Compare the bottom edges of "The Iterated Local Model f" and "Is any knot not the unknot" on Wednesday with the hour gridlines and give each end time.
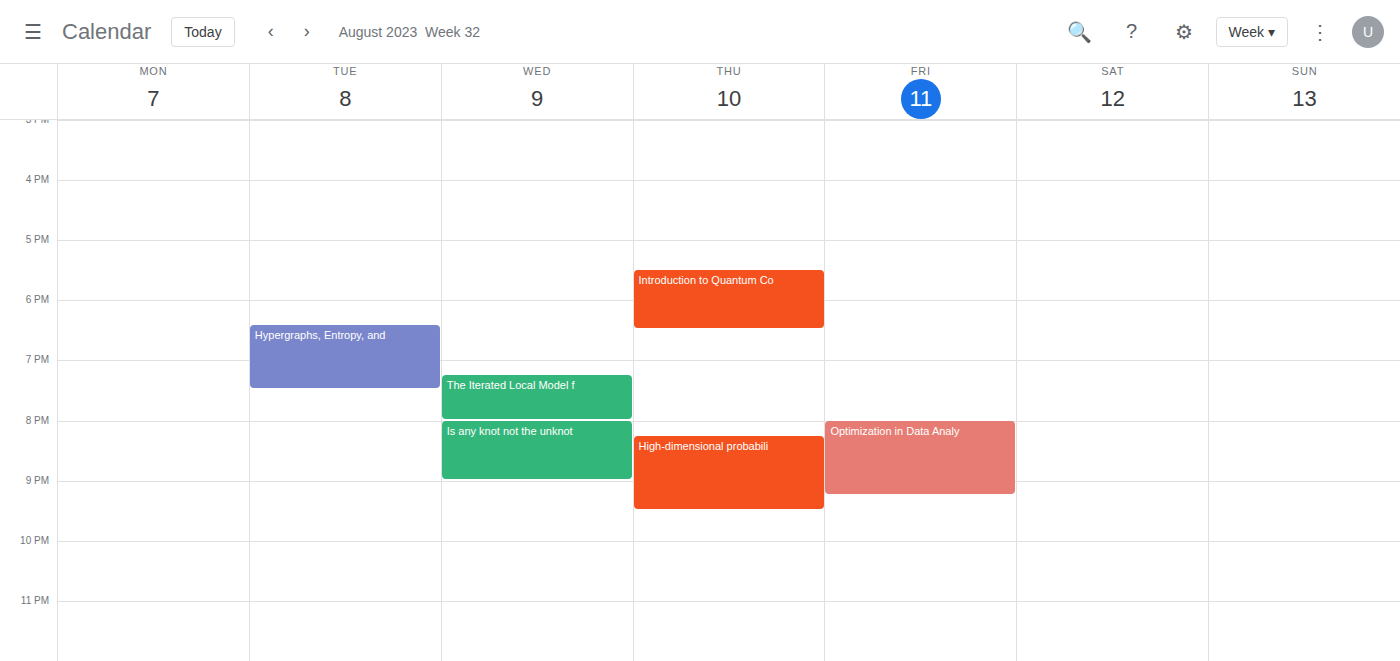
"The Iterated Local Model f": 8:00 PM, exactly on the 8 PM line. "Is any knot not the unknot": 9:00 PM, exactly on the 9 PM line.